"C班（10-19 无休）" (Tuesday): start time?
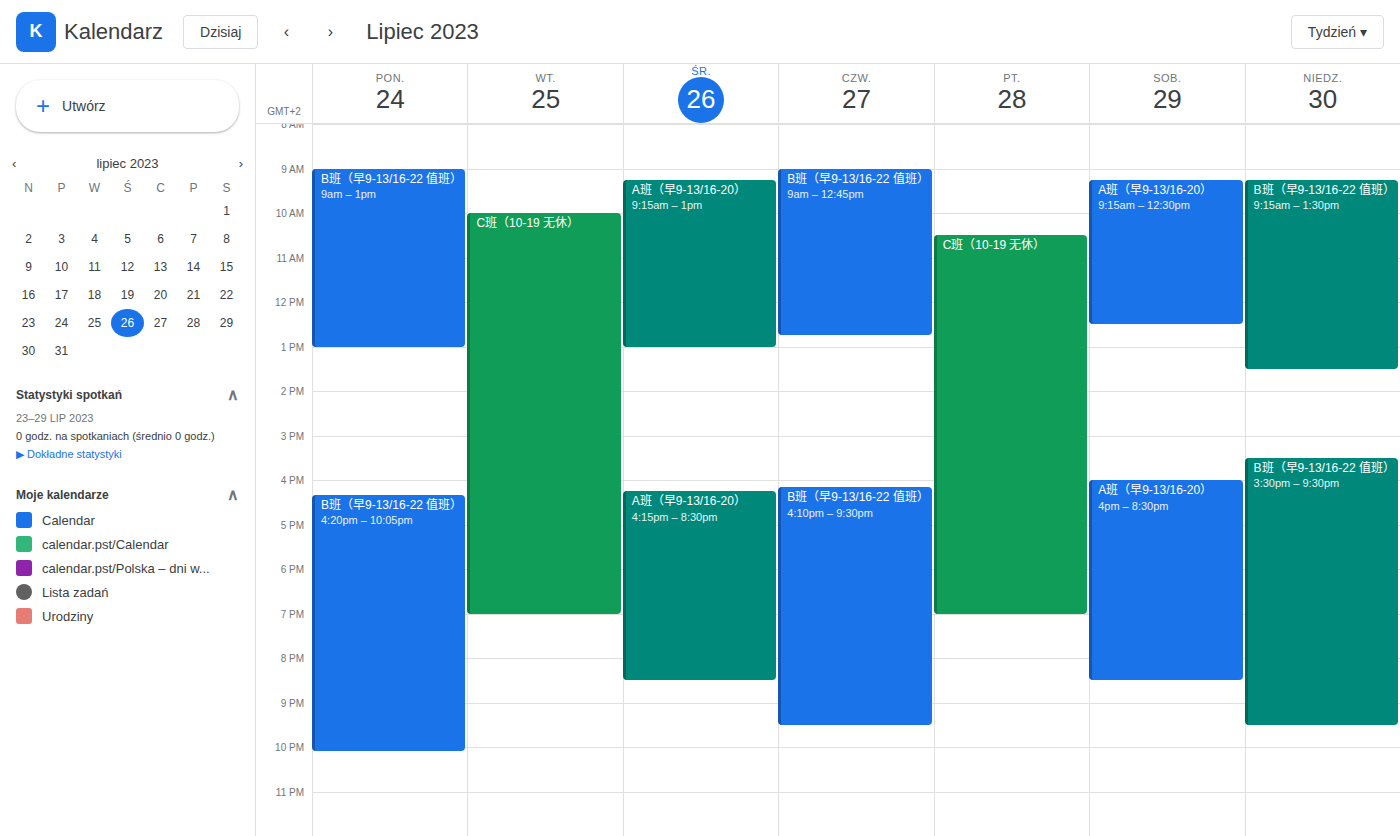
10:00 AM